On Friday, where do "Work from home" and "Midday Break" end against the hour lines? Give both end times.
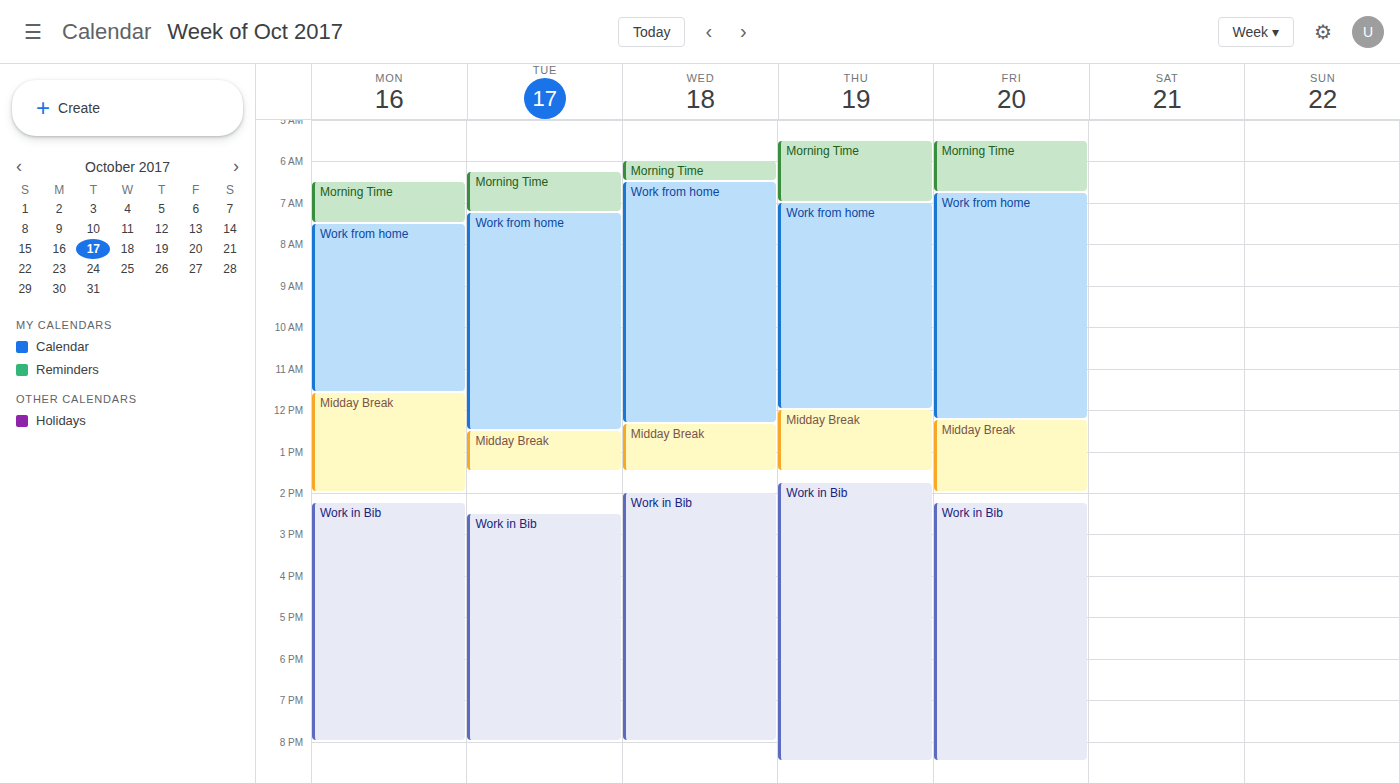
"Work from home": 12:15 PM, neither: a quarter of the way from the 12 PM line to the 1 PM line. "Midday Break": 2:00 PM, exactly on the 2 PM line.